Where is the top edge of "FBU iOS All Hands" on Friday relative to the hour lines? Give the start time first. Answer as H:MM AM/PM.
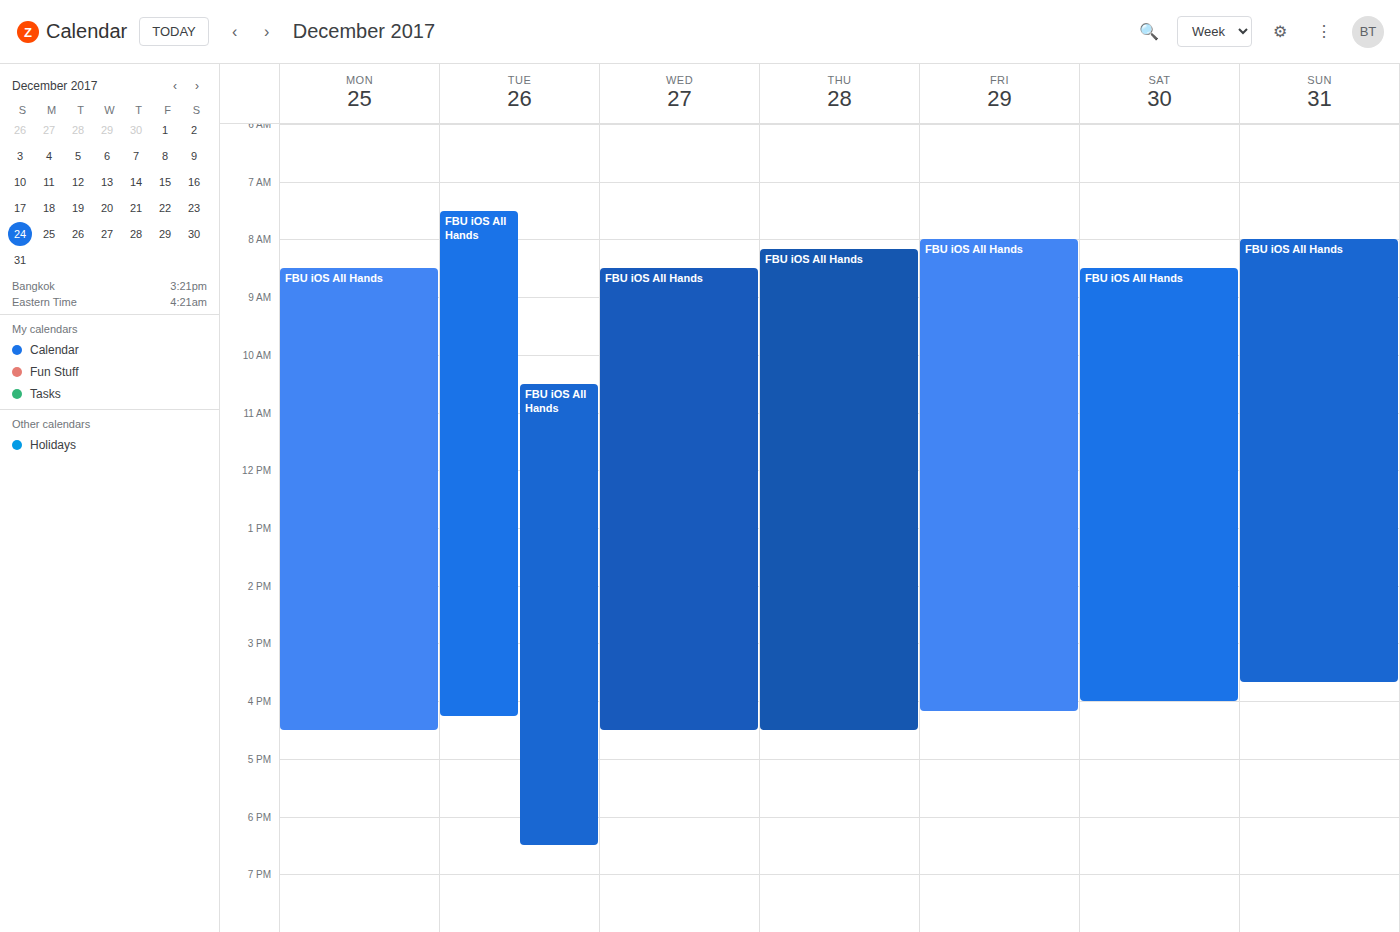
8:00 AM -- exactly on the 8 AM line.